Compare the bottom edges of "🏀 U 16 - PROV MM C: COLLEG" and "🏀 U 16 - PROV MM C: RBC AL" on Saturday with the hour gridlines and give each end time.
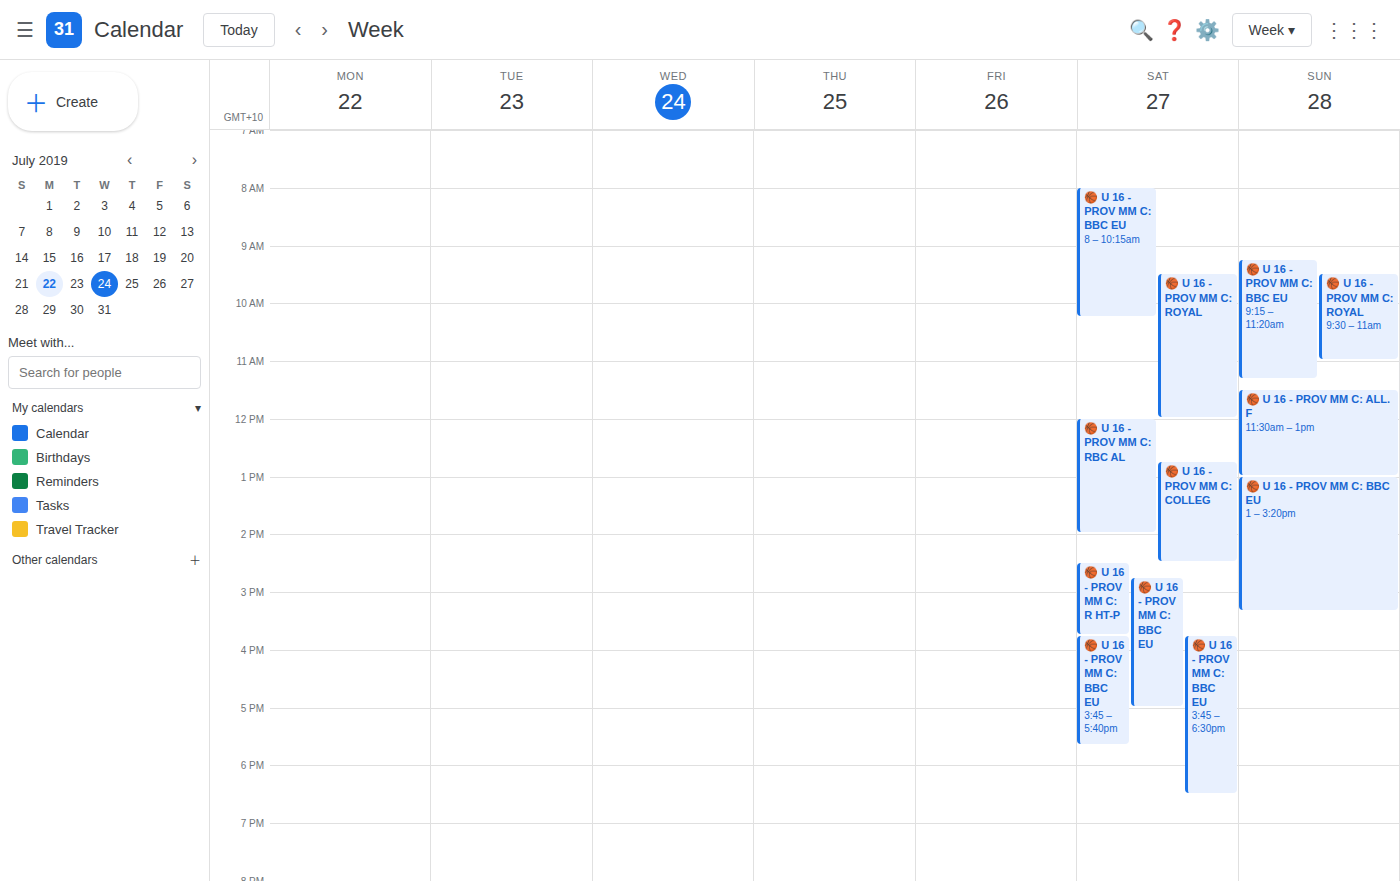
"🏀 U 16 - PROV MM C: COLLEG": 14:30, halfway between the 14:00 and 15:00 lines. "🏀 U 16 - PROV MM C: RBC AL": 14:00, exactly on the 14:00 line.